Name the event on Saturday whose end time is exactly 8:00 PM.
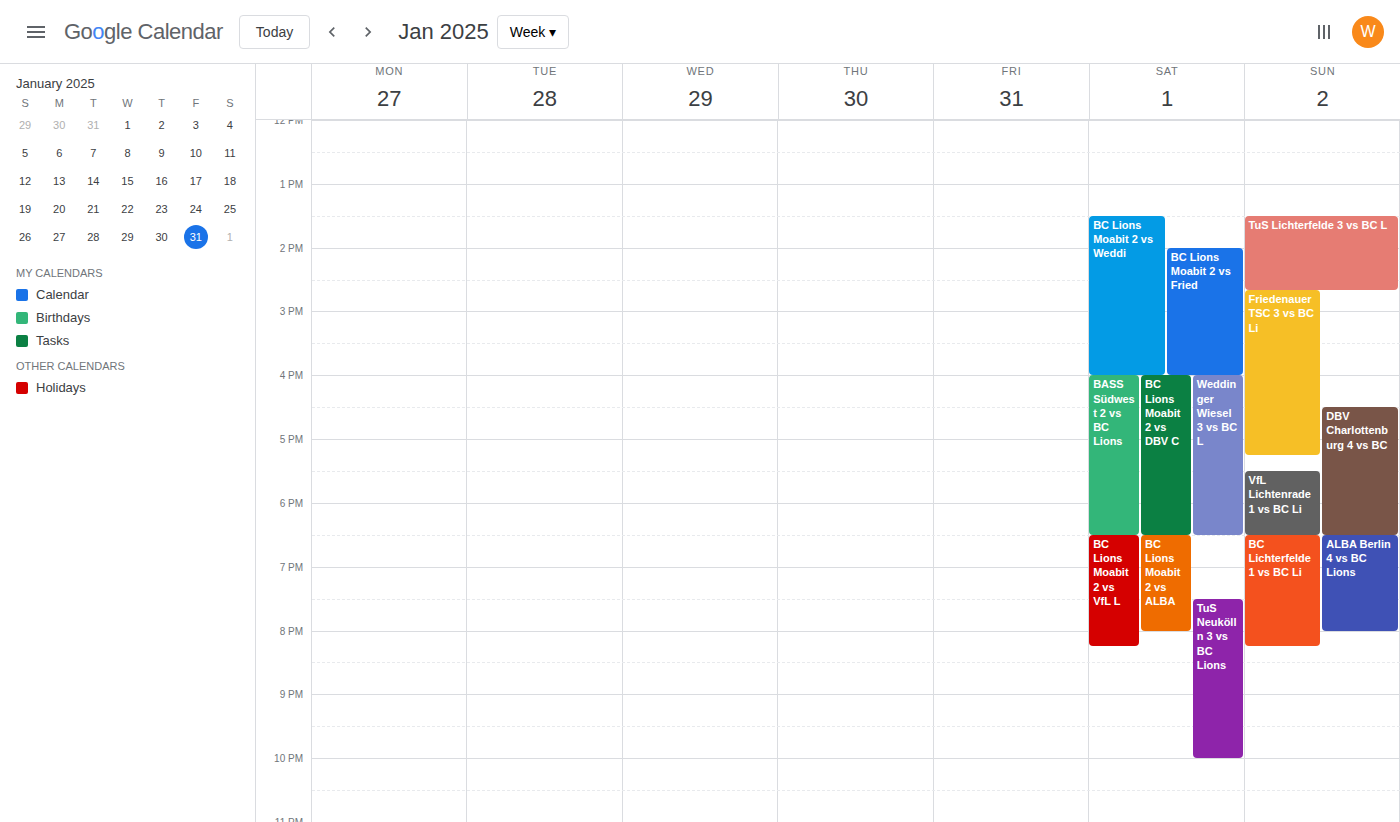
"BC Lions Moabit 2 vs ALBA"